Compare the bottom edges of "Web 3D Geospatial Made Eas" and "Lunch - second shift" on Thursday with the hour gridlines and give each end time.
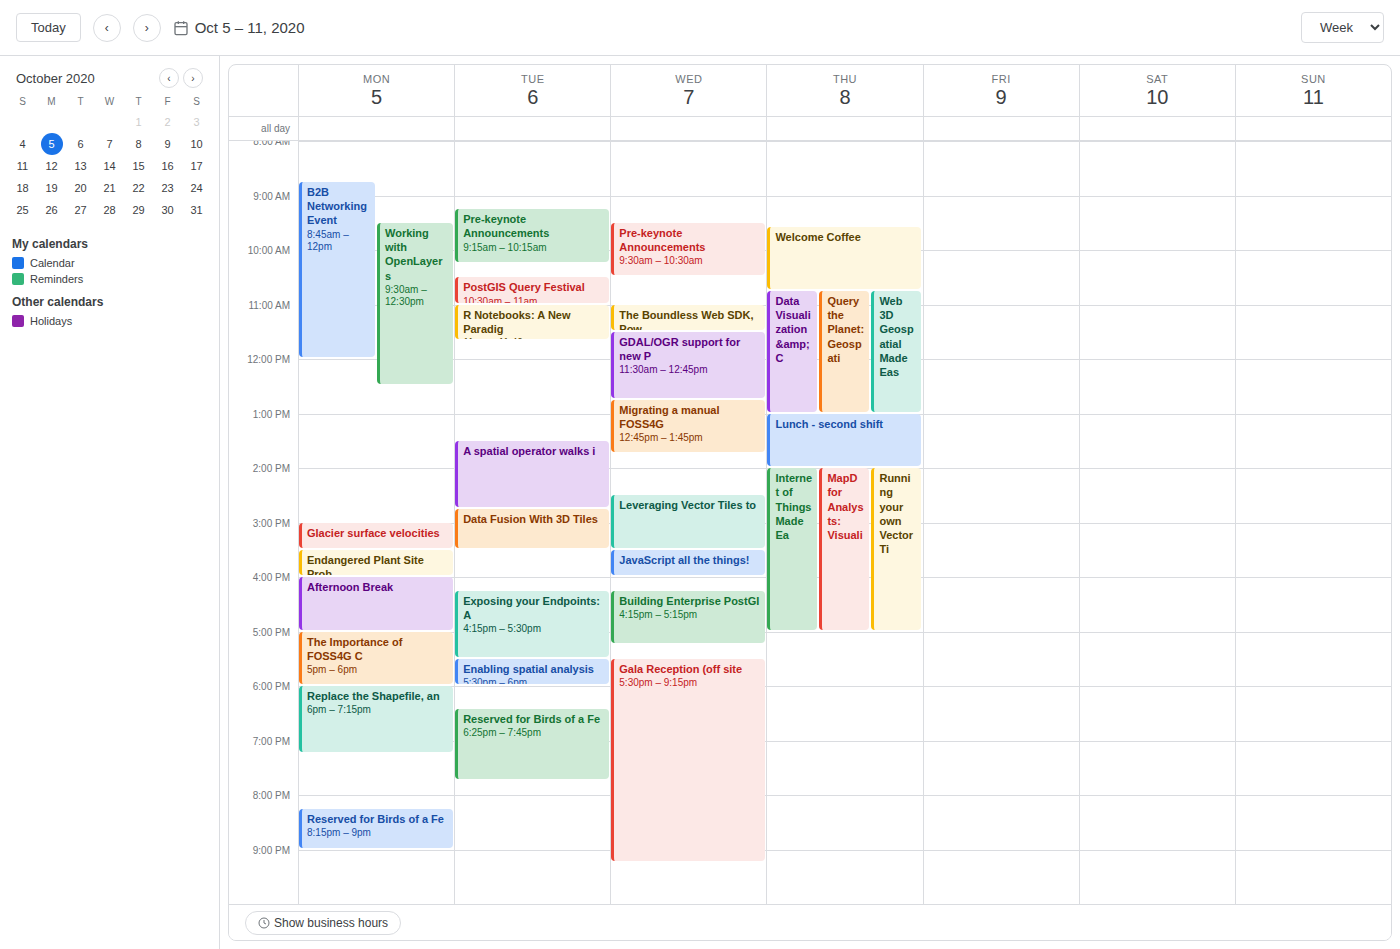
"Web 3D Geospatial Made Eas": 1:00 PM, exactly on the 1 PM line. "Lunch - second shift": 2:00 PM, exactly on the 2 PM line.